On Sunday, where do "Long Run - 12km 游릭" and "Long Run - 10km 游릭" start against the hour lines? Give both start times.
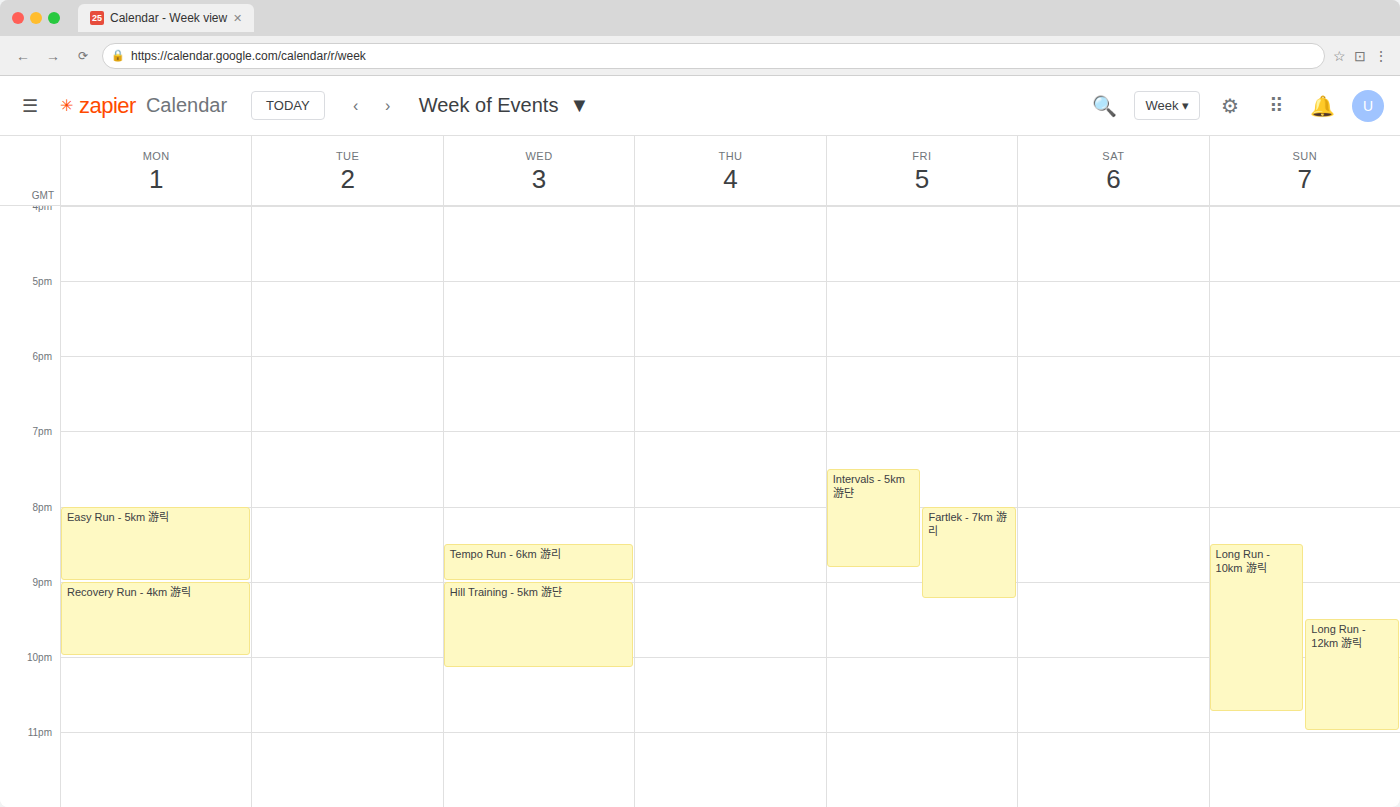
"Long Run - 12km 游릭": 9:30 PM, halfway between the 9 PM and 10 PM lines. "Long Run - 10km 游릭": 8:30 PM, halfway between the 8 PM and 9 PM lines.